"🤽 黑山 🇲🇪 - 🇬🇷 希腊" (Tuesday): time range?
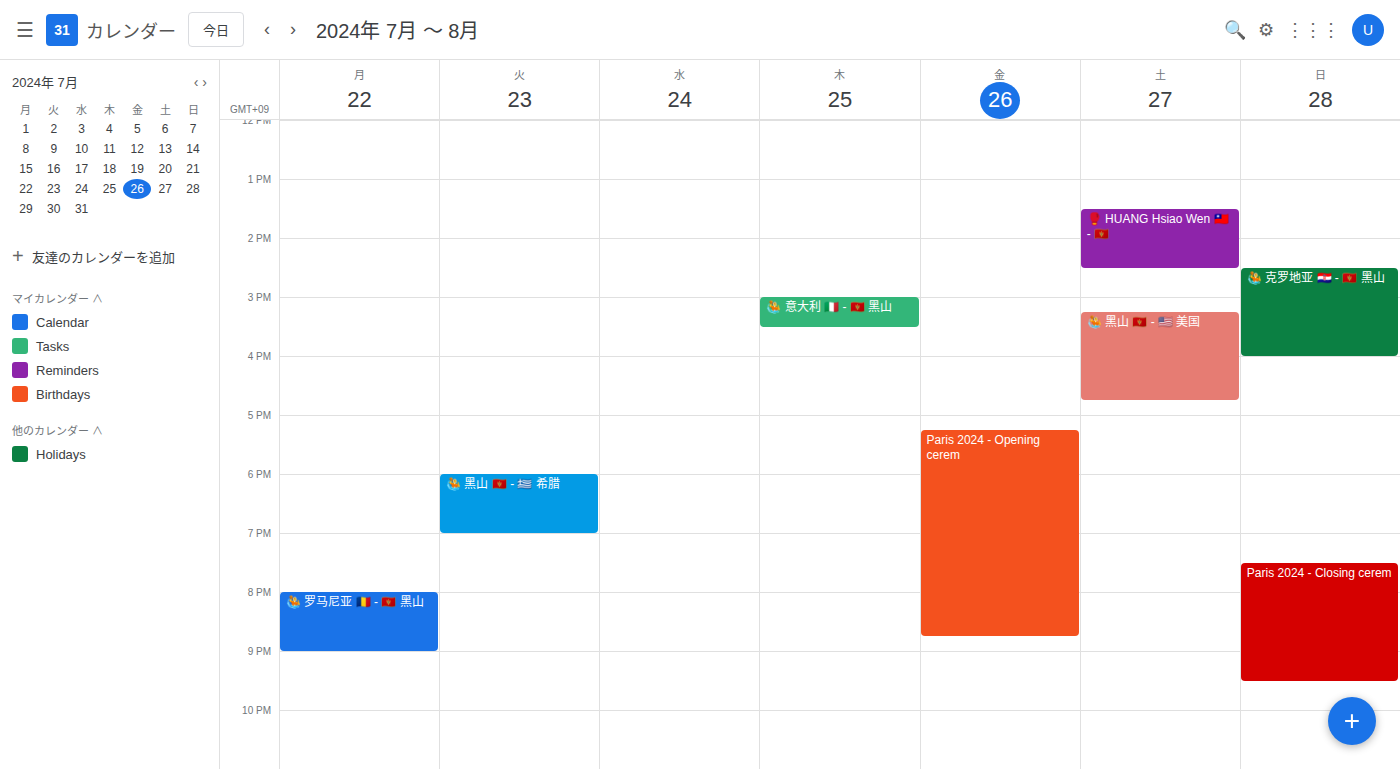
6:00 PM to 7:00 PM